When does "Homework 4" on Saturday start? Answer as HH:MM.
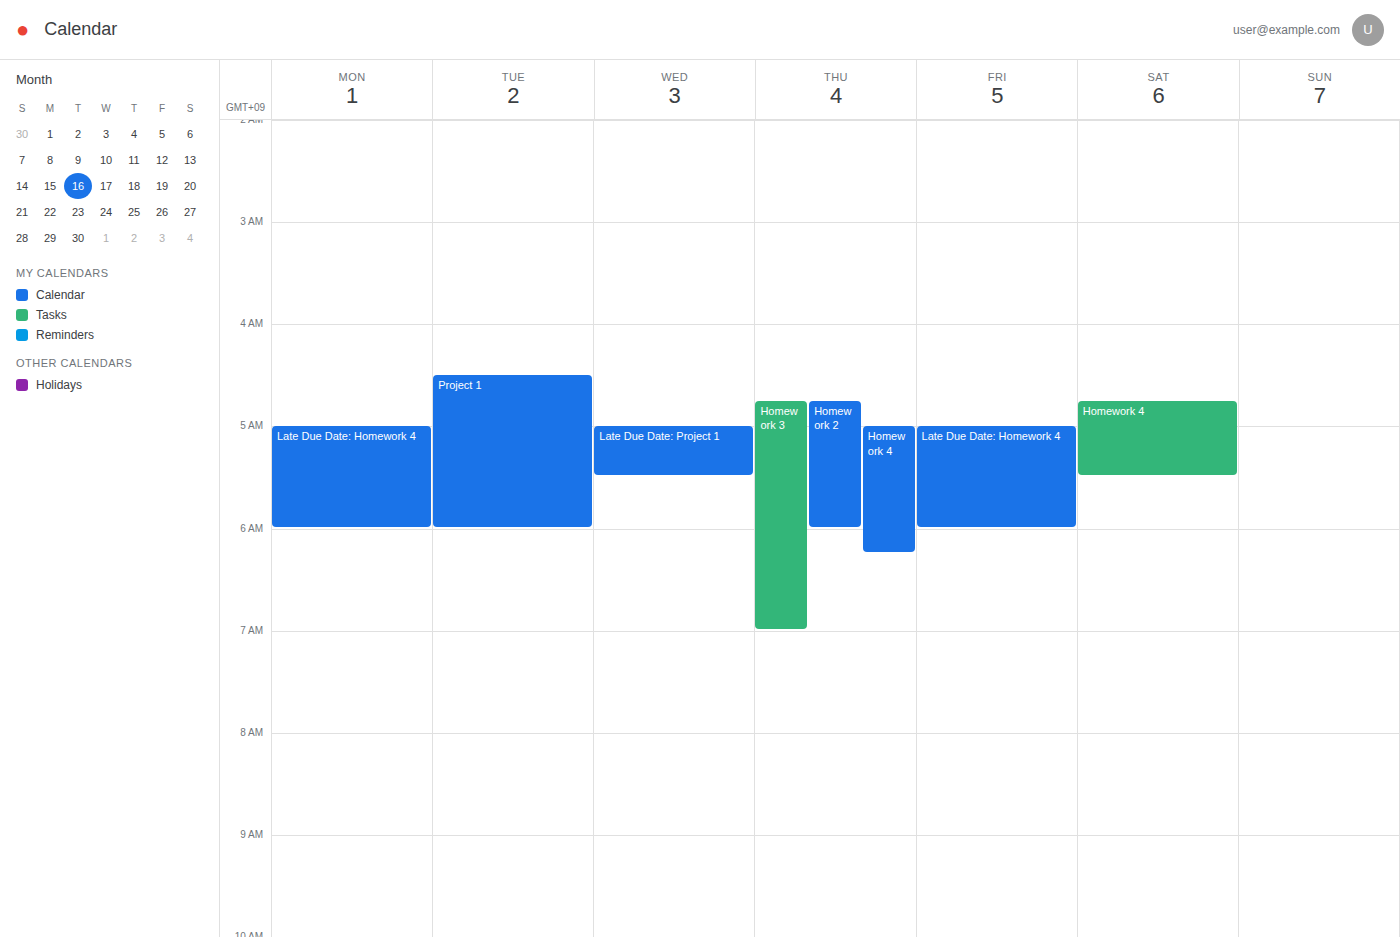
04:45